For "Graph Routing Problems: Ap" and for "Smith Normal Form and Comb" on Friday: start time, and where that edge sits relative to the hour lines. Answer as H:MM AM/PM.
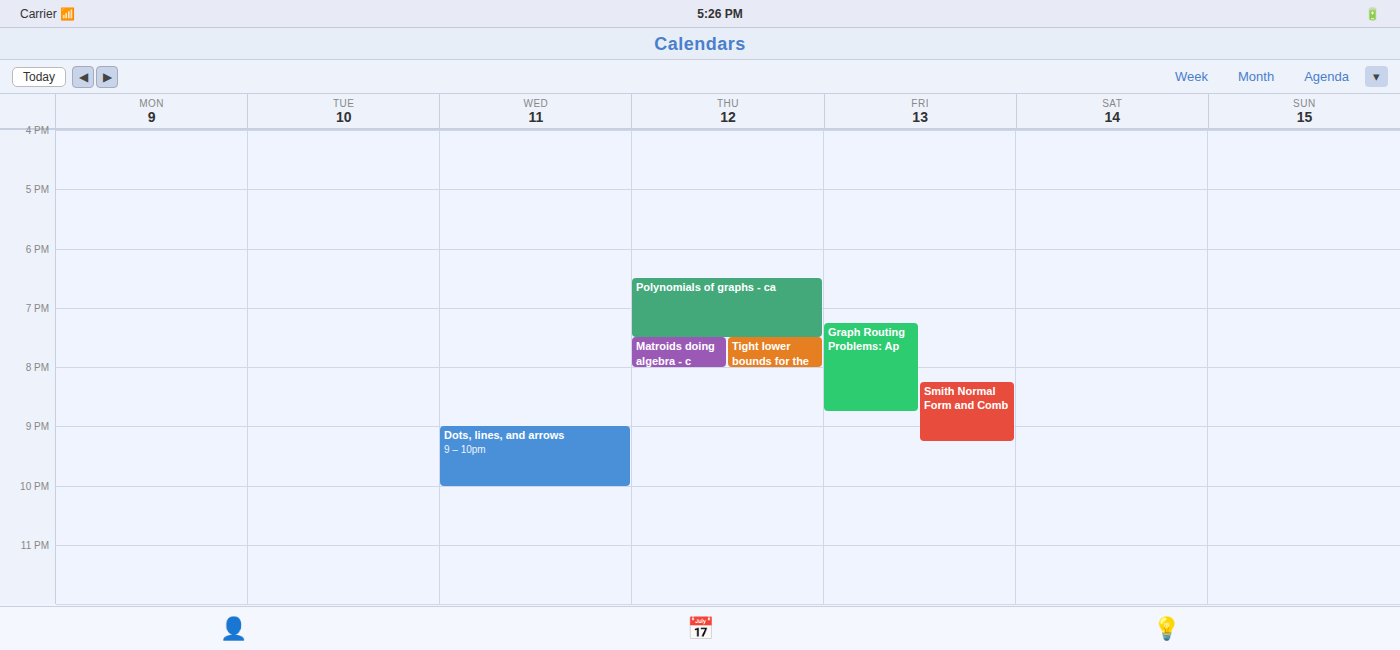
"Graph Routing Problems: Ap": 7:15 PM, neither: a quarter of the way from the 7 PM line to the 8 PM line. "Smith Normal Form and Comb": 8:15 PM, neither: a quarter of the way from the 8 PM line to the 9 PM line.